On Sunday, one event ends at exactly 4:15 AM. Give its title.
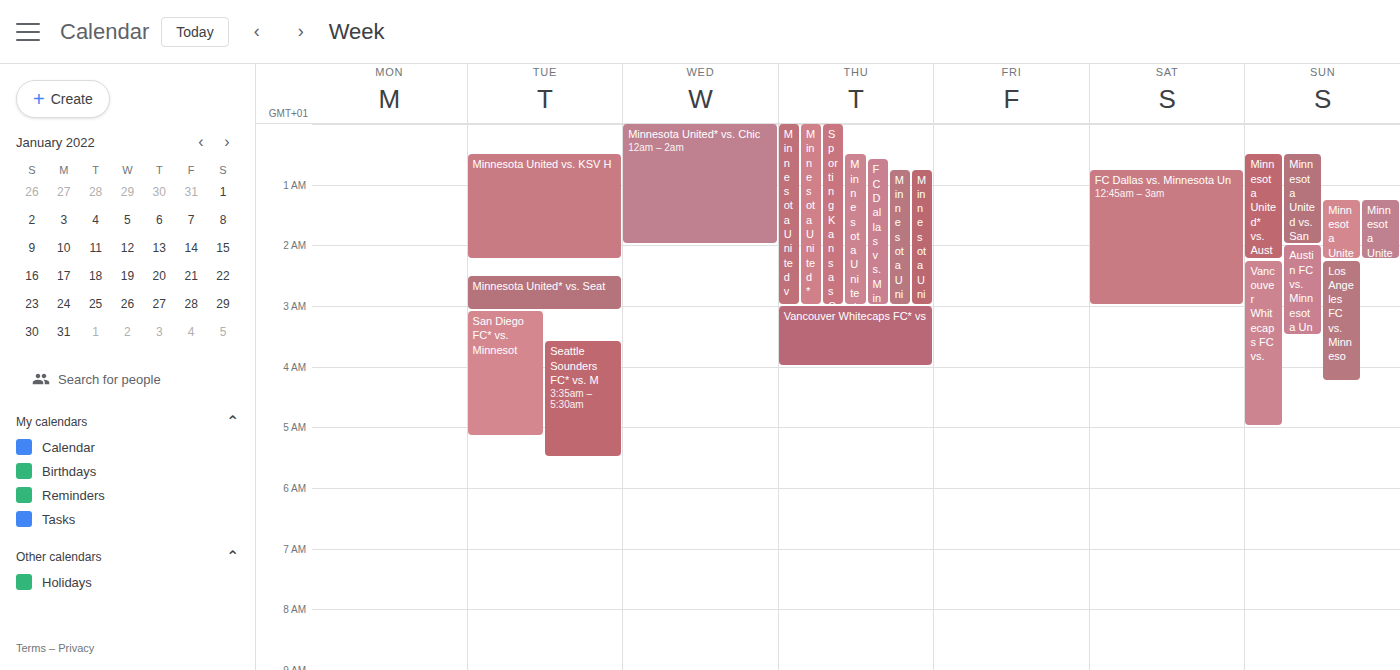
"Los Angeles FC vs. Minneso"